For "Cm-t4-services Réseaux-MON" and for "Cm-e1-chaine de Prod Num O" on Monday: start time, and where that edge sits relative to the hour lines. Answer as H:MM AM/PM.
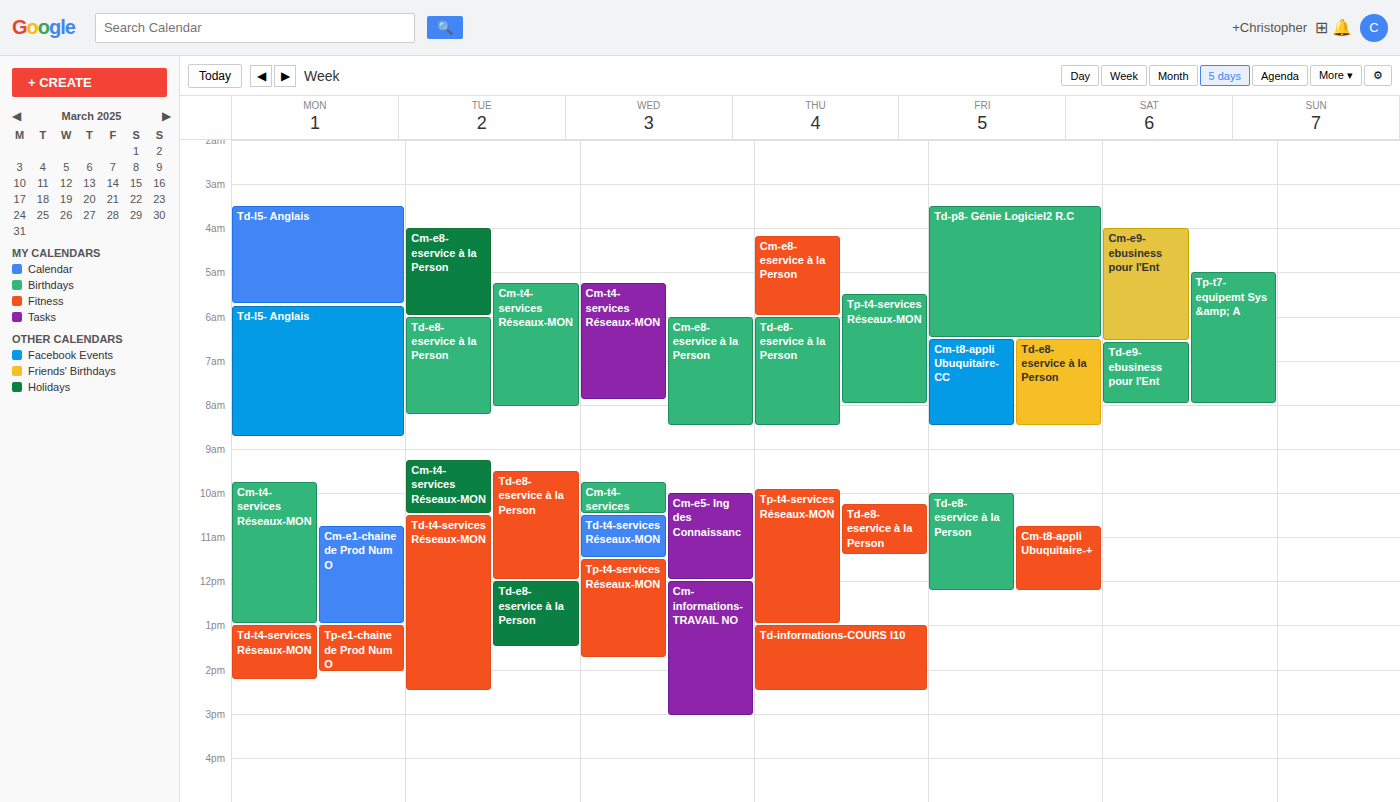
"Cm-t4-services Réseaux-MON": 9:45 AM, neither: three quarters of the way from the 9 AM line to the 10 AM line. "Cm-e1-chaine de Prod Num O": 10:45 AM, neither: three quarters of the way from the 10 AM line to the 11 AM line.